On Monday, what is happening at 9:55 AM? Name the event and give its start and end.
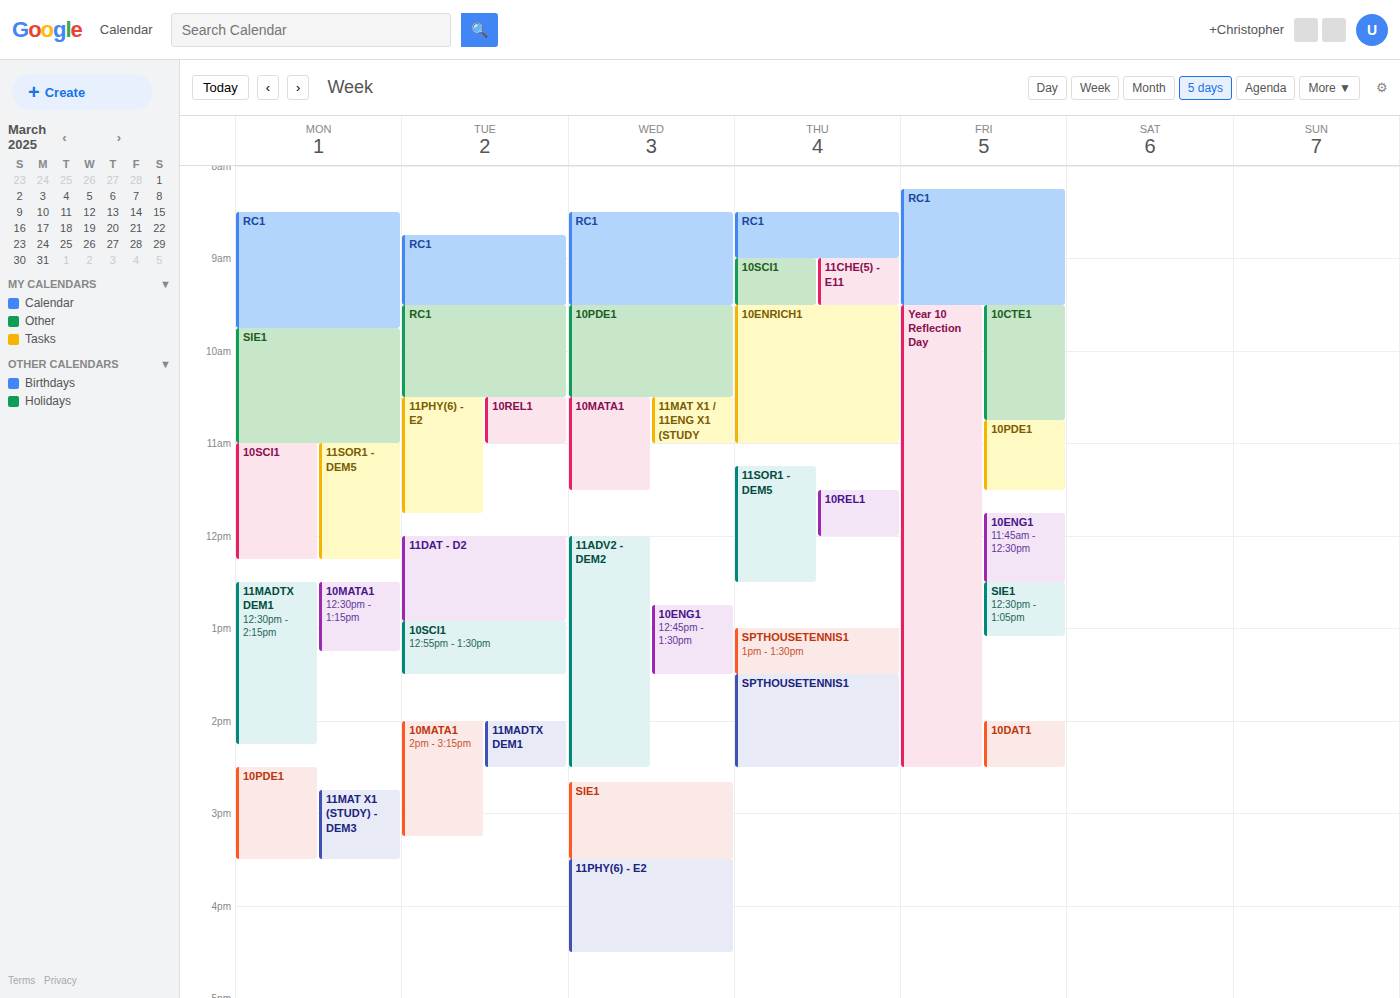
"SIE1", 9:45 AM to 11:00 AM